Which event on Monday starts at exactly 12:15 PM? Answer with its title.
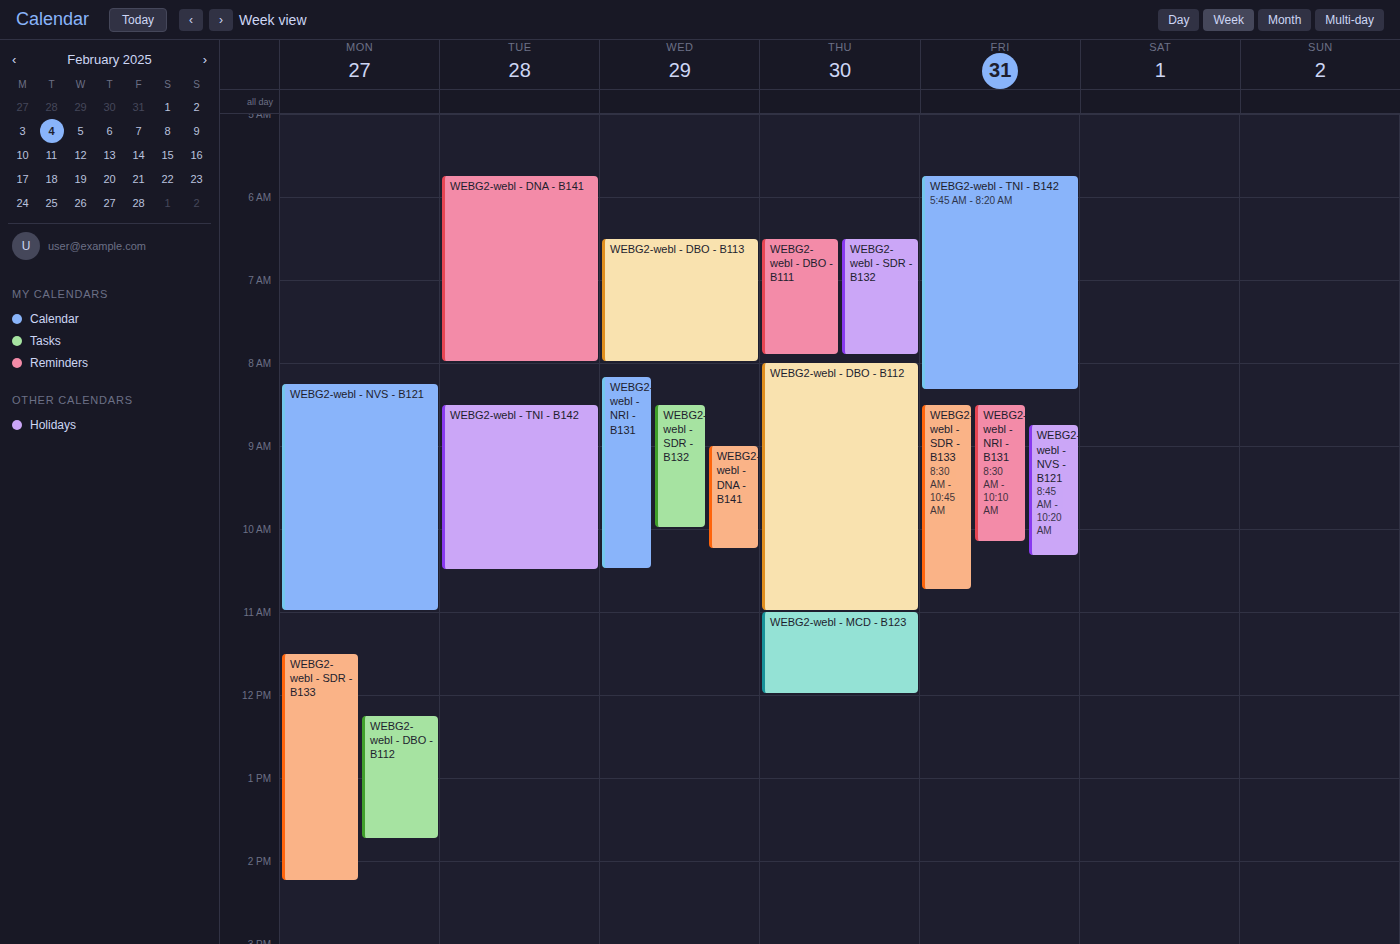
"WEBG2-webl - DBO - B112"